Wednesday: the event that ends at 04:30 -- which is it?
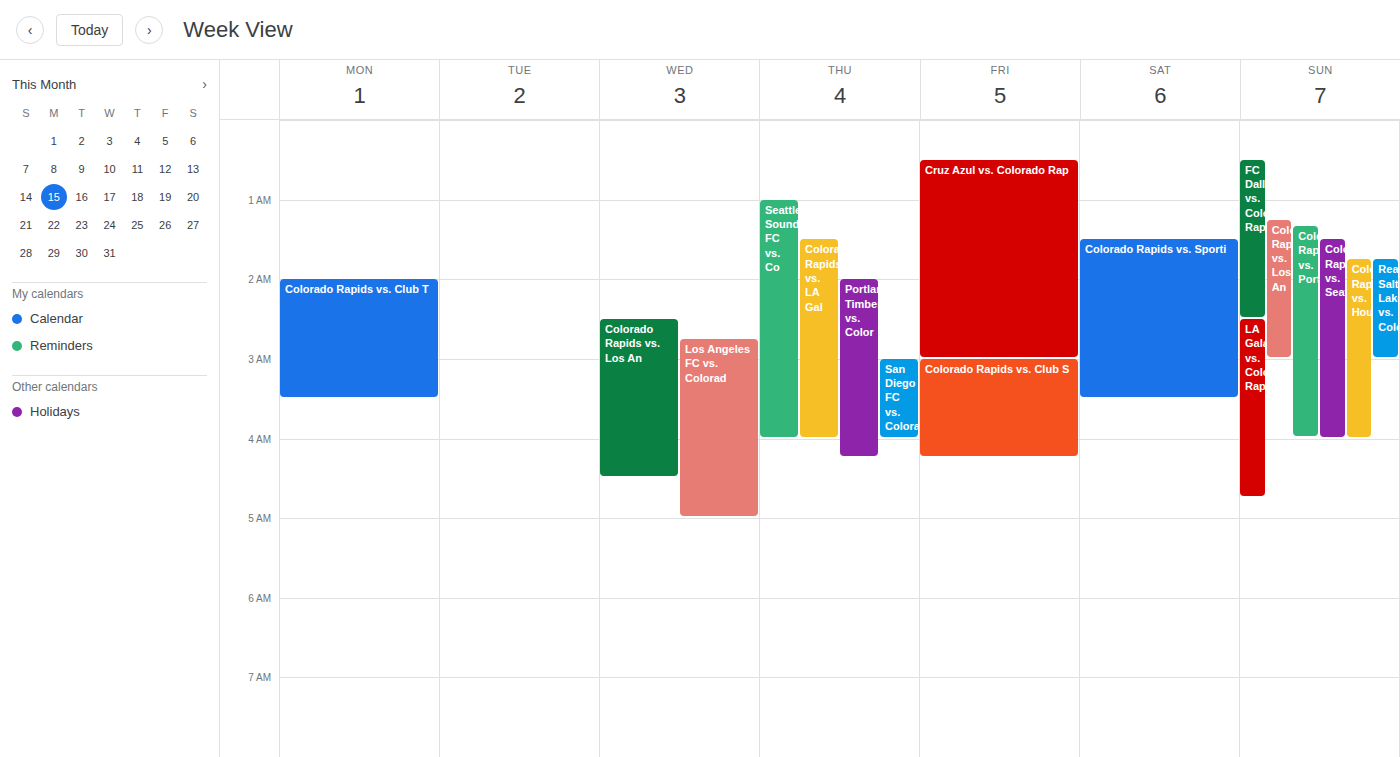
"Colorado Rapids vs. Los An"